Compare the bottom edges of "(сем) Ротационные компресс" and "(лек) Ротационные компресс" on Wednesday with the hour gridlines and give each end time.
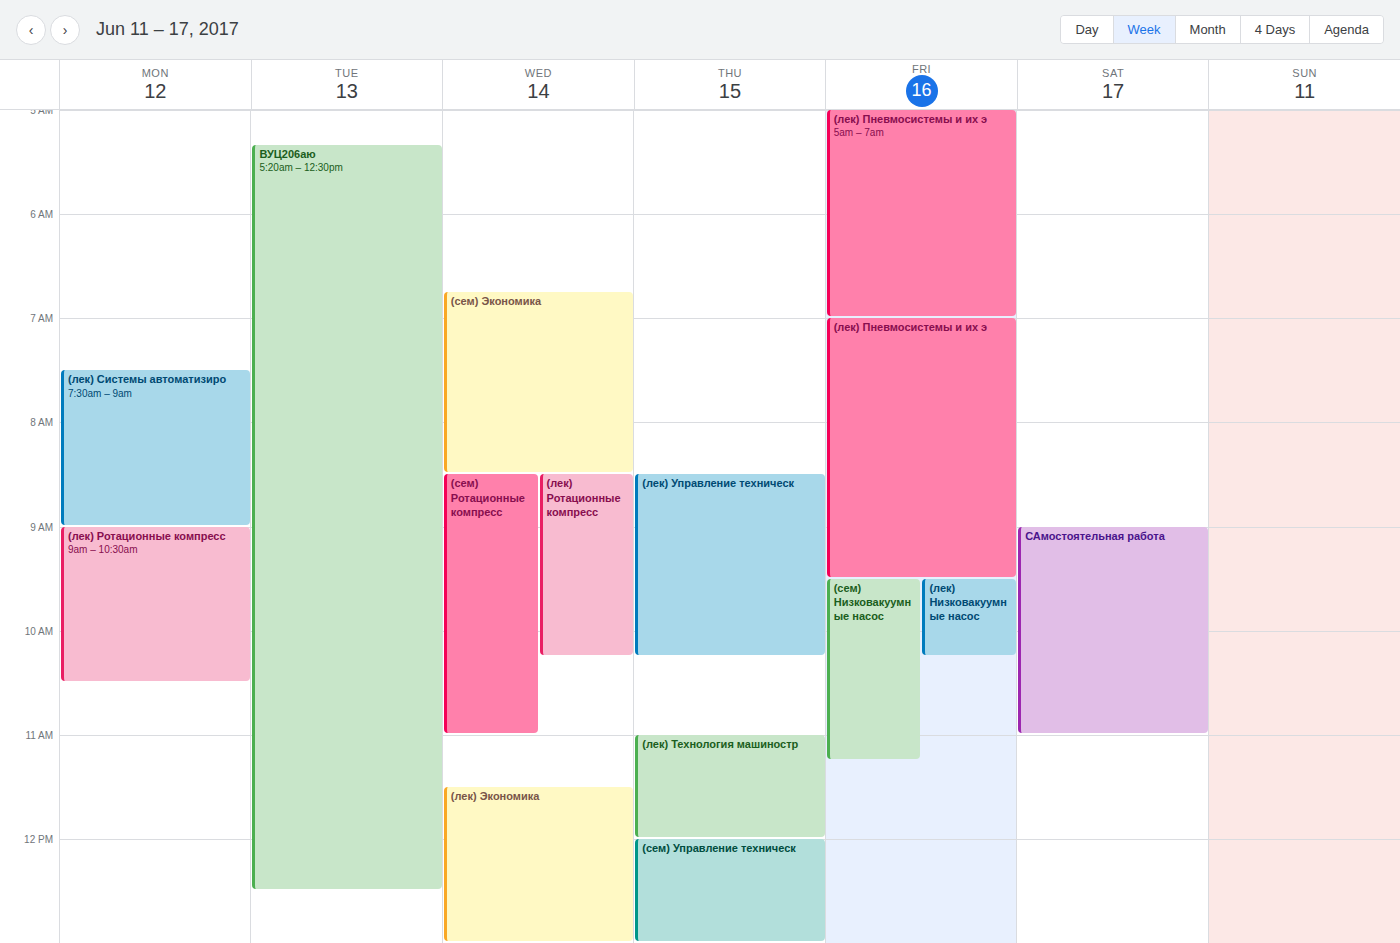
"(сем) Ротационные компресс": 11:00 AM, exactly on the 11 AM line. "(лек) Ротационные компресс": 10:15 AM, neither: a quarter of the way from the 10 AM line to the 11 AM line.